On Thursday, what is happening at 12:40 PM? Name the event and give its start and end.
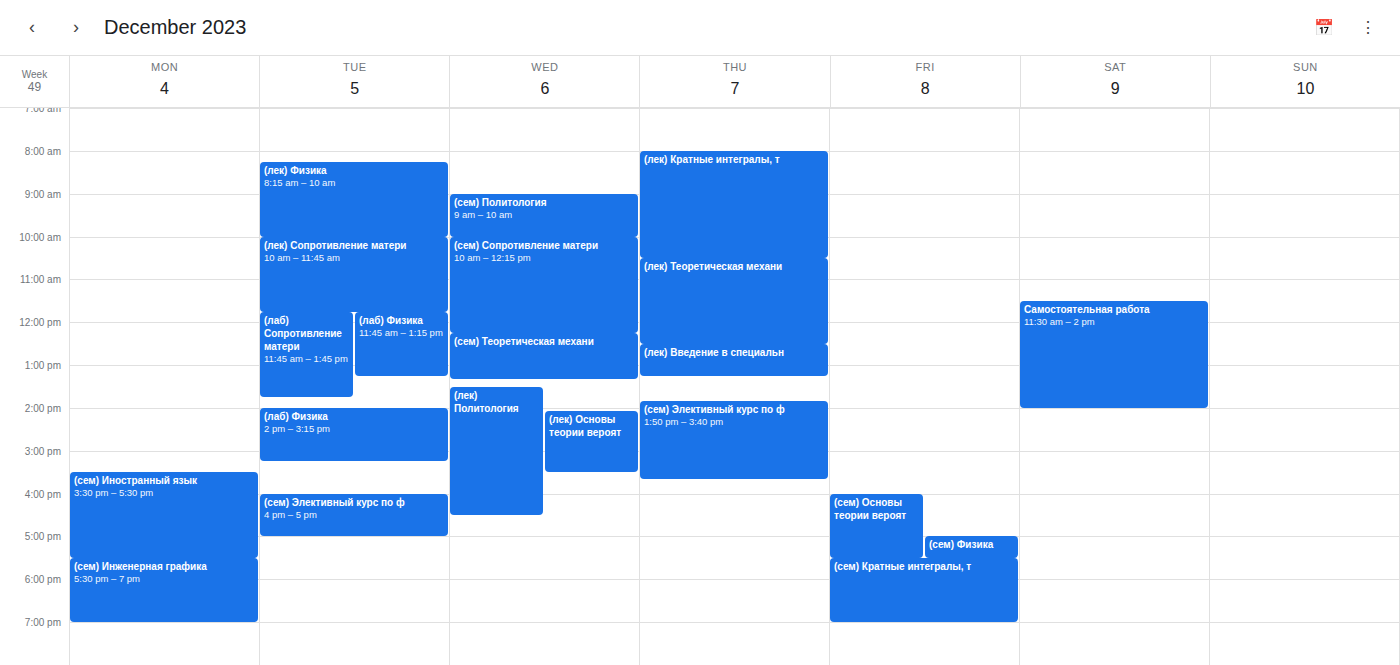
"(лек) Введение в специальн", 12:30 PM to 1:15 PM